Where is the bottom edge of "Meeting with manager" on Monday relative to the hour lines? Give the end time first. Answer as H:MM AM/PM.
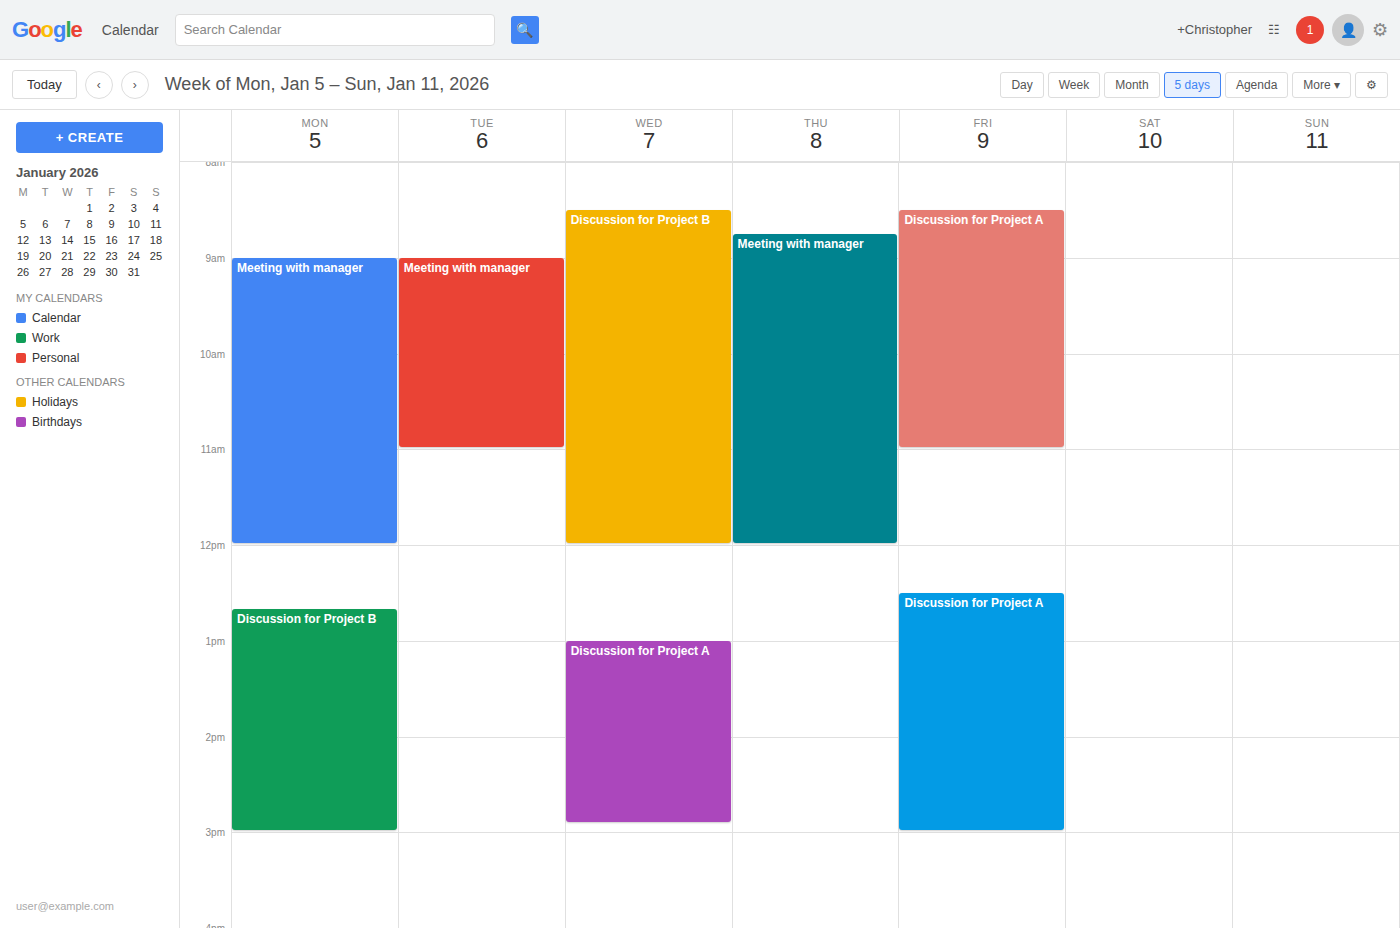
12:00 PM -- exactly on the 12 PM line.